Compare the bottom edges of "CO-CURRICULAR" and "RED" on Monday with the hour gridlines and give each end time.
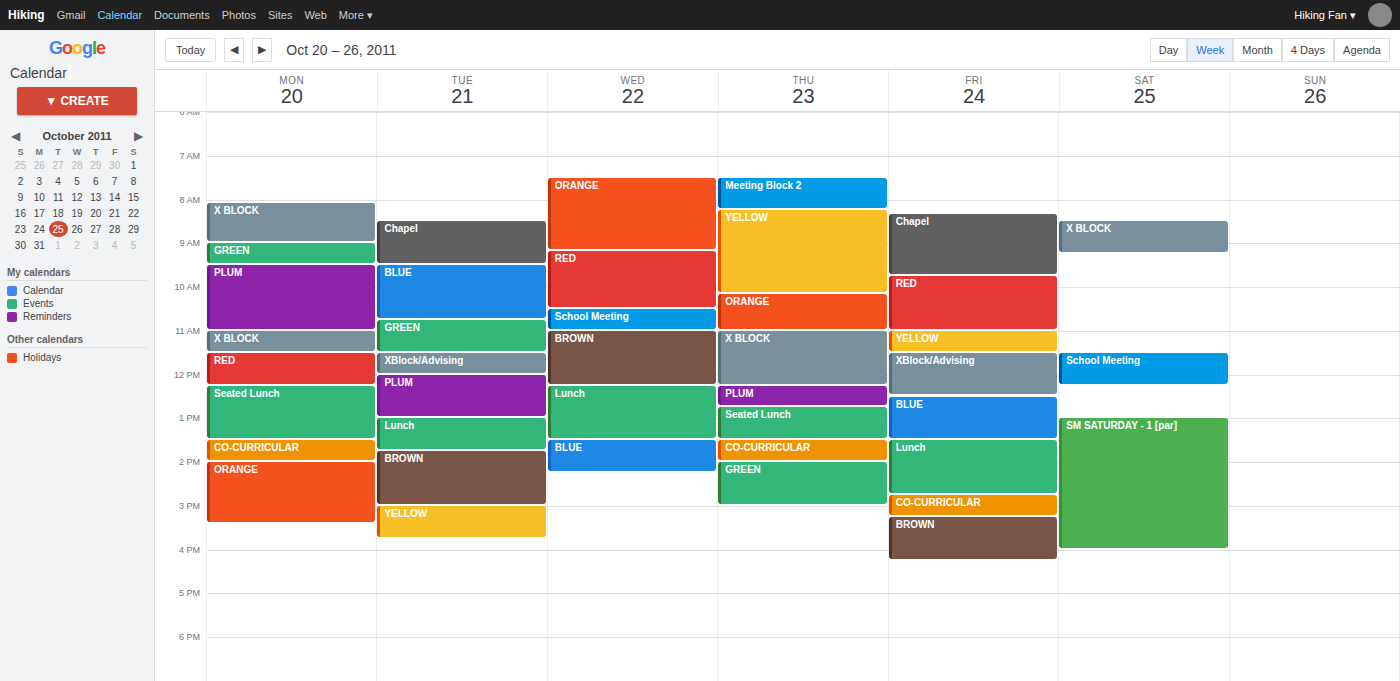
"CO-CURRICULAR": 2:00 PM, exactly on the 2 PM line. "RED": 12:15 PM, neither: a quarter of the way from the 12 PM line to the 1 PM line.